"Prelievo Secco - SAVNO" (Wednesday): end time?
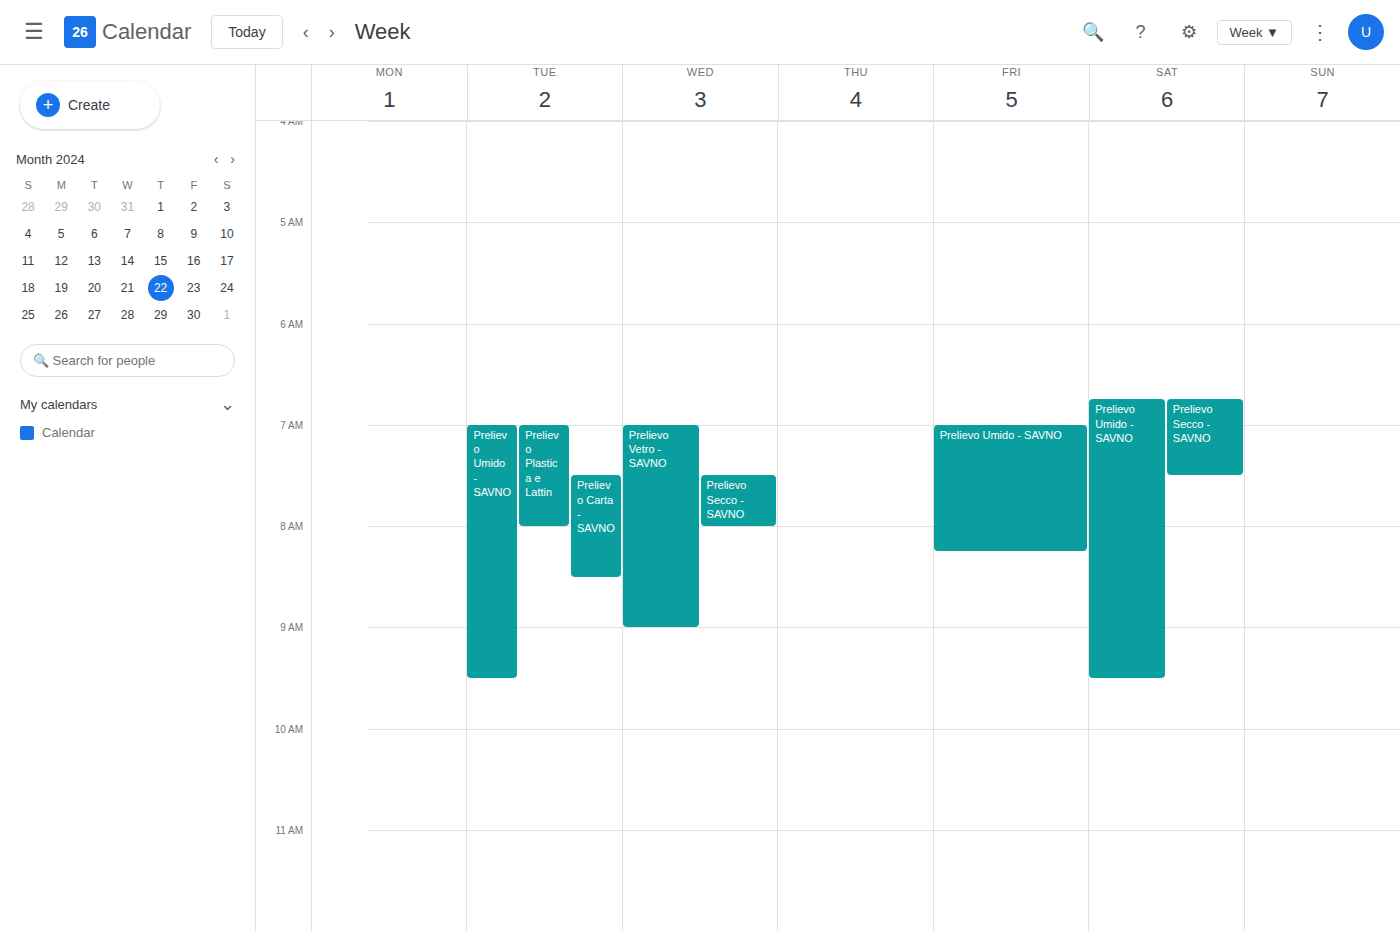
08:00